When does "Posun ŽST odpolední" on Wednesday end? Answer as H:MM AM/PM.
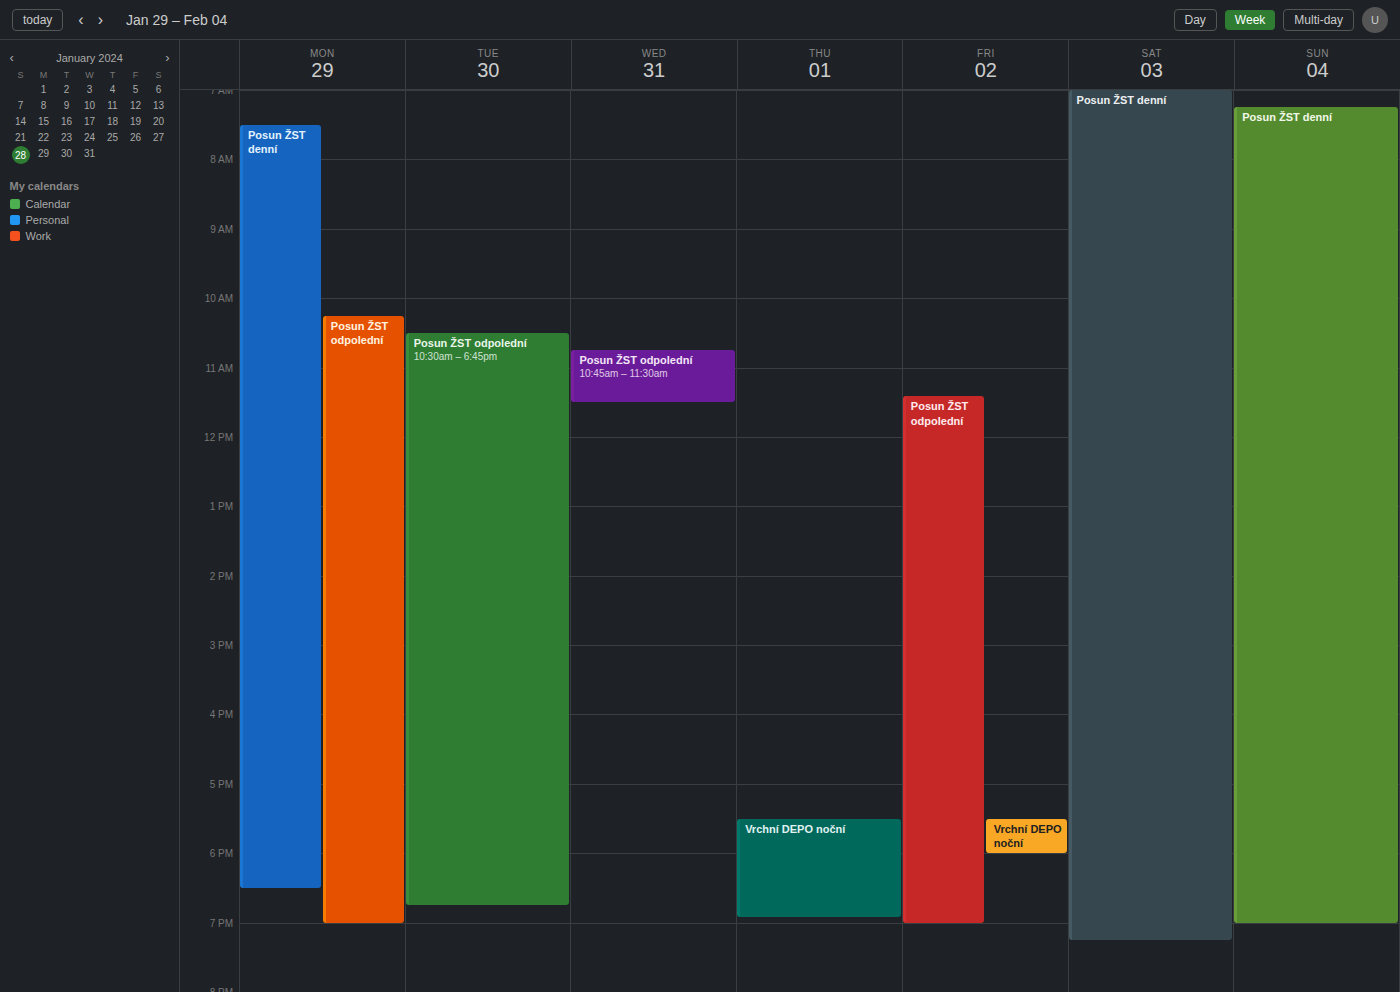
11:30 AM